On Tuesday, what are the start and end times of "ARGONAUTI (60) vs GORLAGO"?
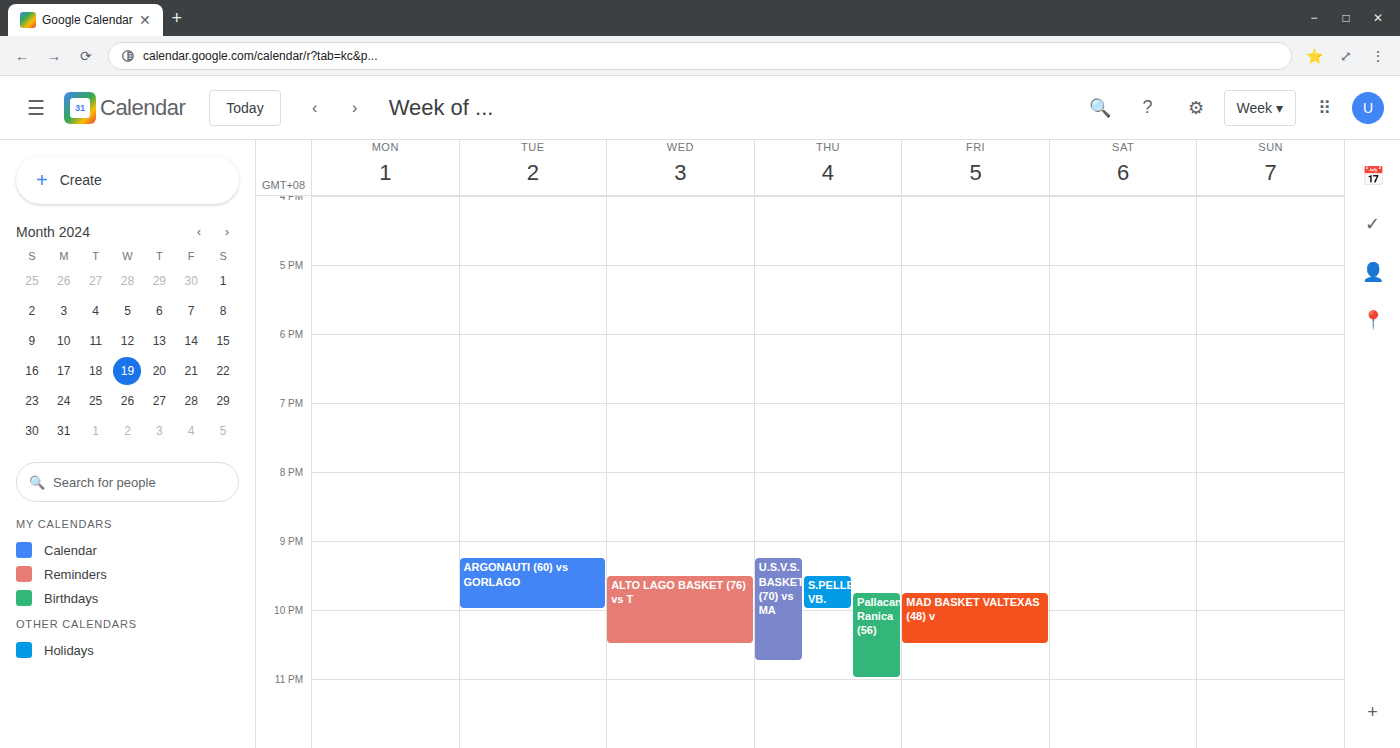
21:15 to 22:00